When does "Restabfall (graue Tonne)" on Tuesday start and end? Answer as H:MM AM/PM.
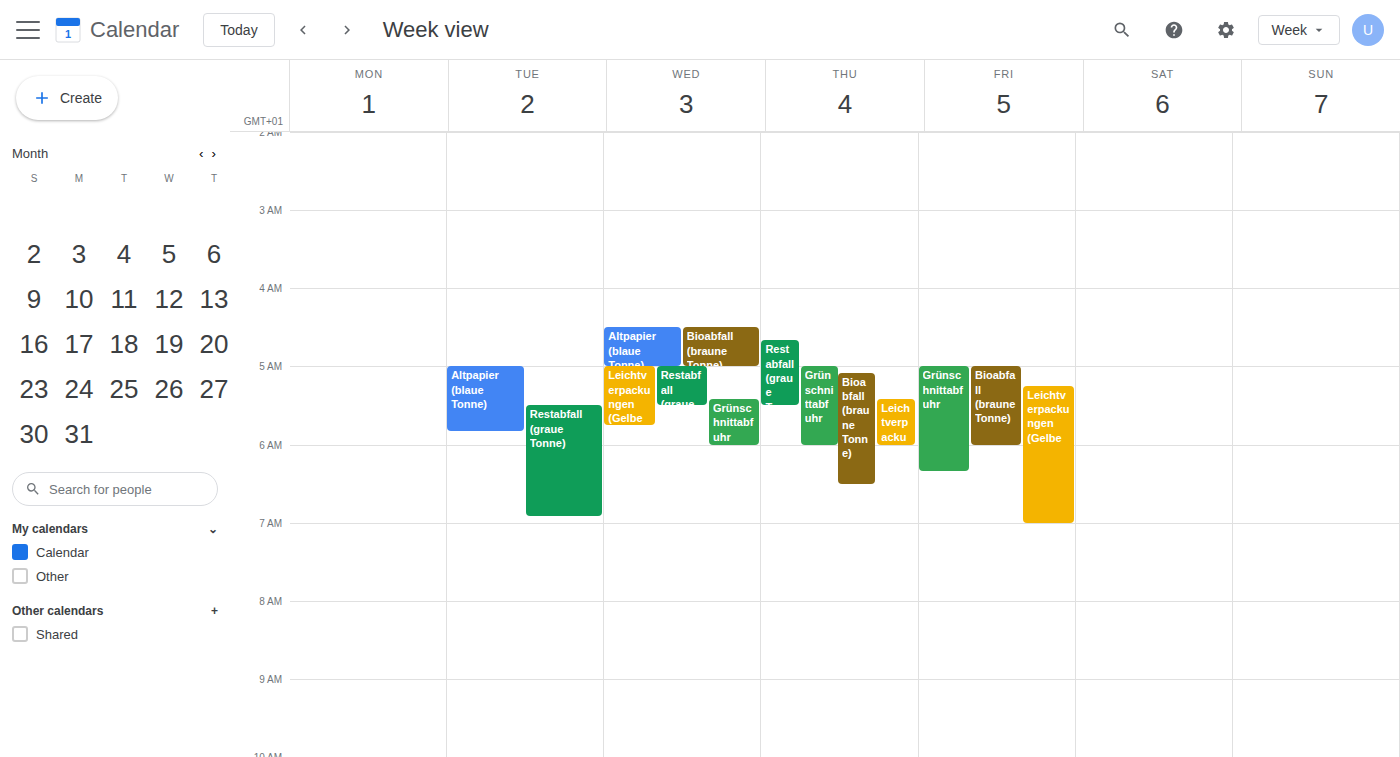
5:30 AM to 6:55 AM